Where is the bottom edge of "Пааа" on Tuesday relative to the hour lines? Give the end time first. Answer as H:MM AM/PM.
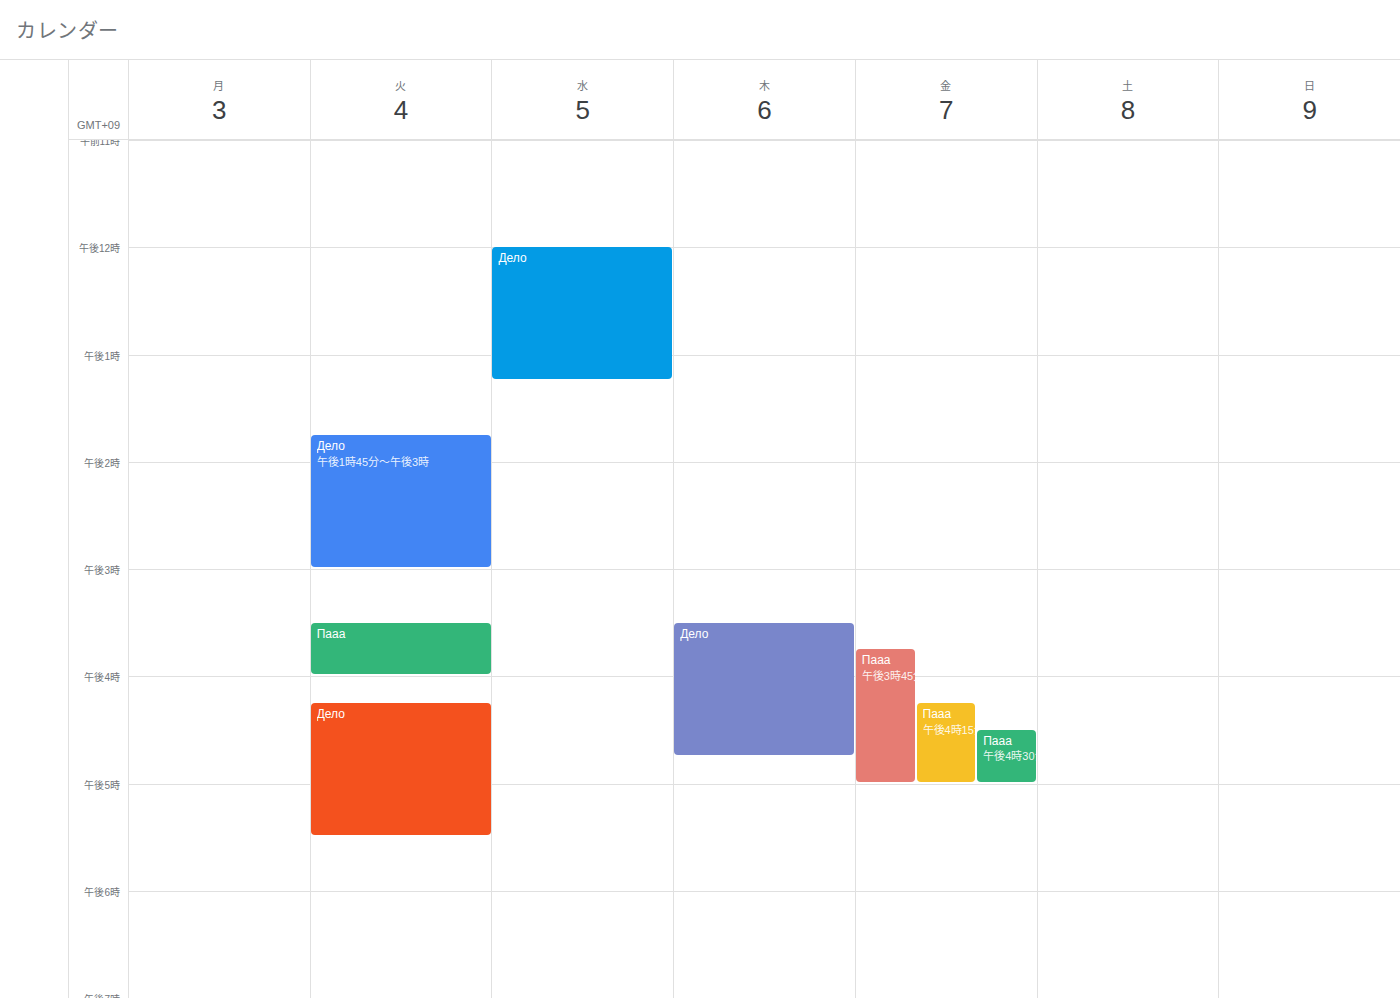
4:00 PM -- exactly on the 4 PM line.